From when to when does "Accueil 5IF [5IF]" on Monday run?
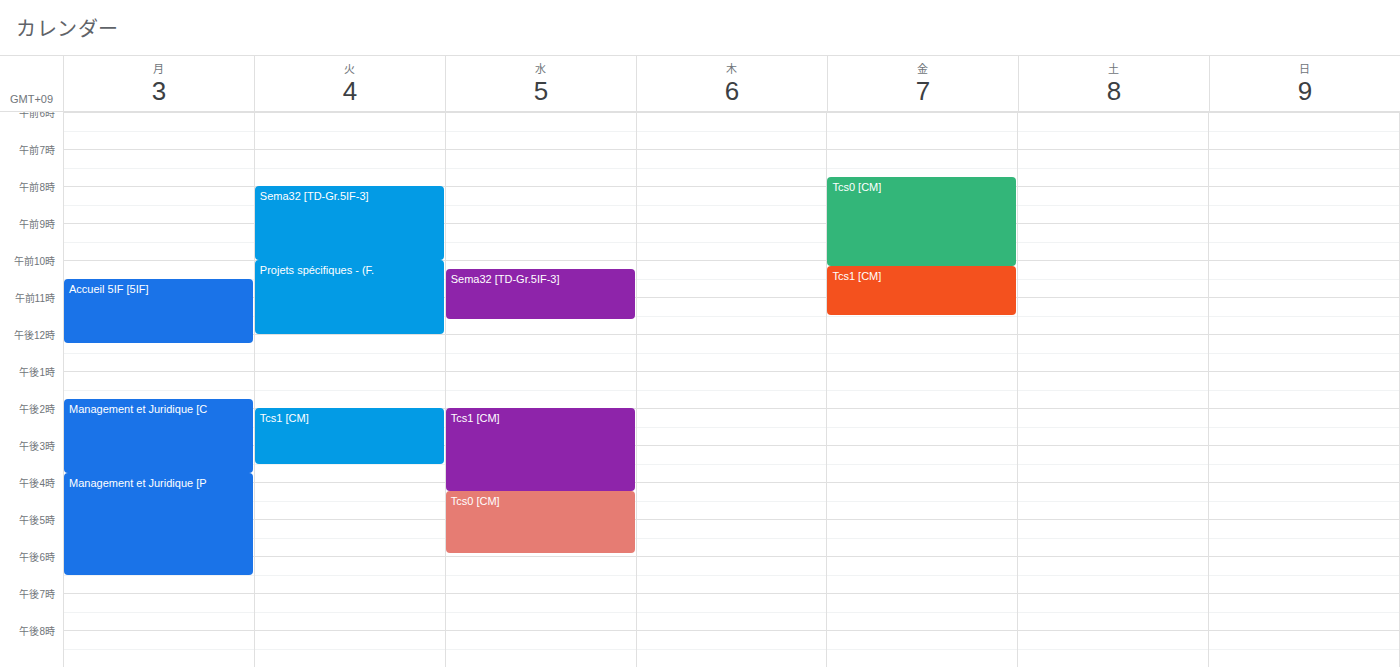
10:30 AM to 12:15 PM